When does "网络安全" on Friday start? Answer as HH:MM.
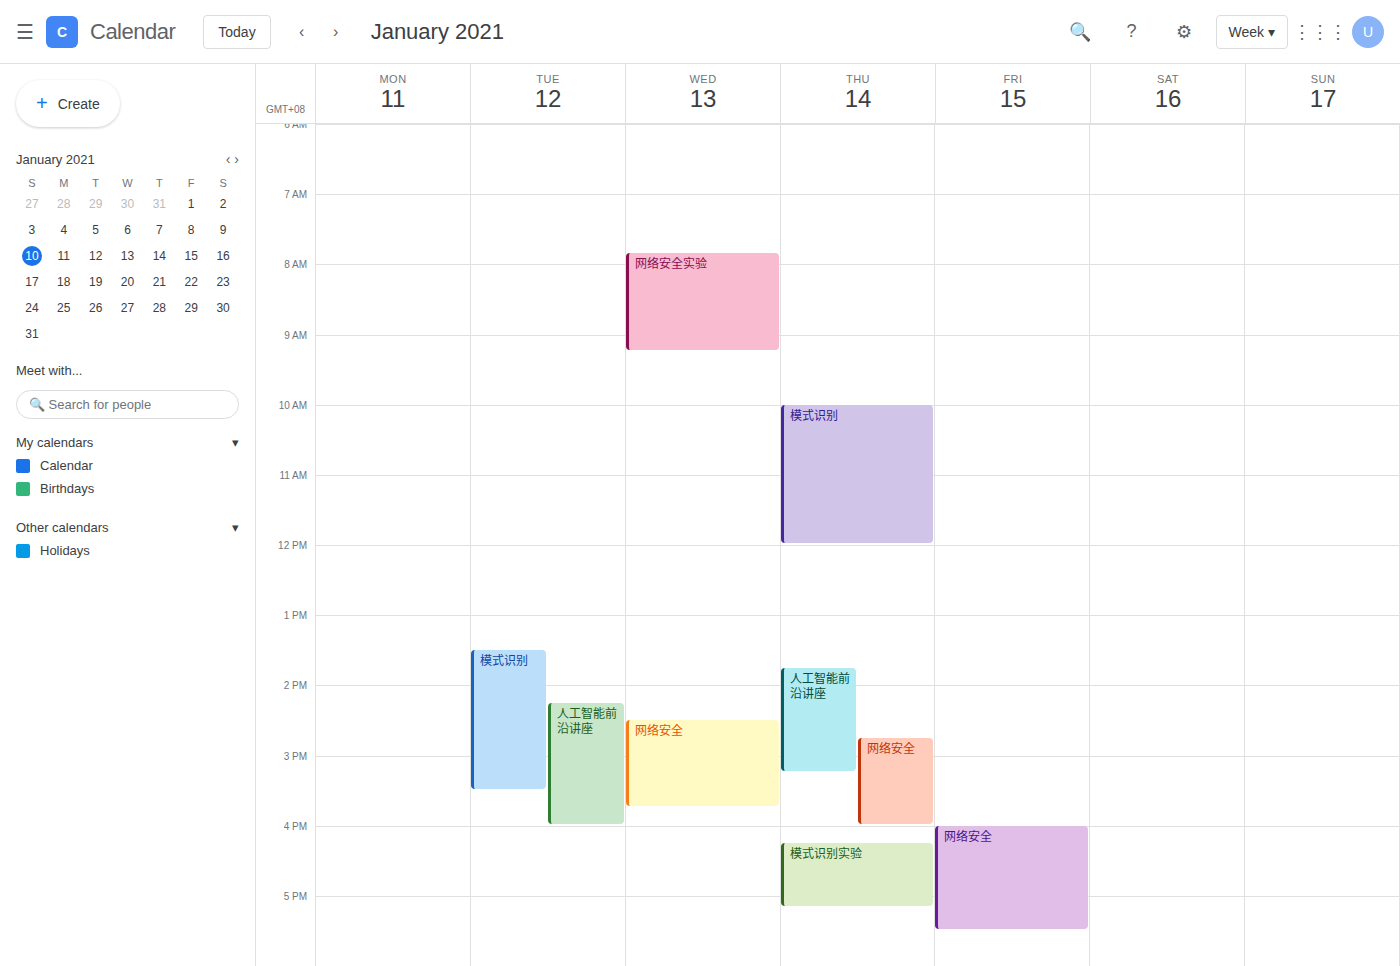
16:00